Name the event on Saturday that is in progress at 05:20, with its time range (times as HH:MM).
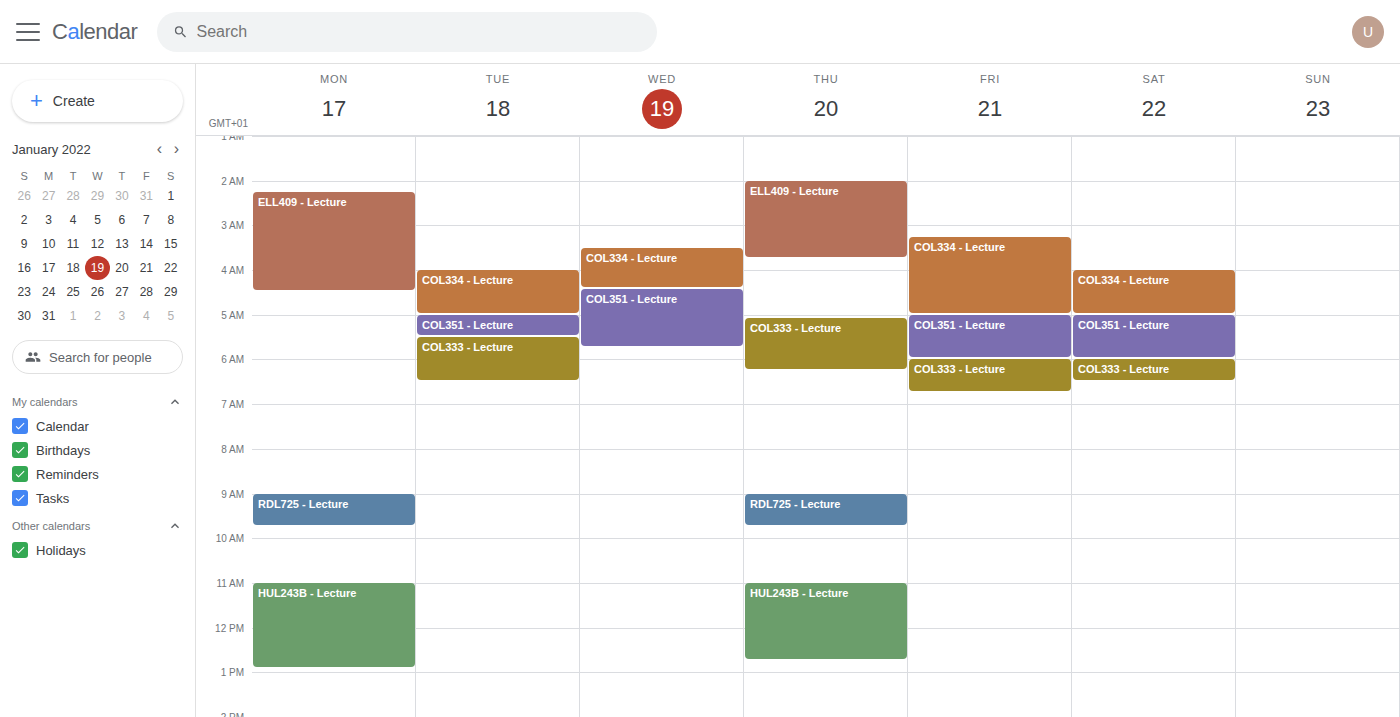
"COL351 - Lecture", 05:00 to 06:00